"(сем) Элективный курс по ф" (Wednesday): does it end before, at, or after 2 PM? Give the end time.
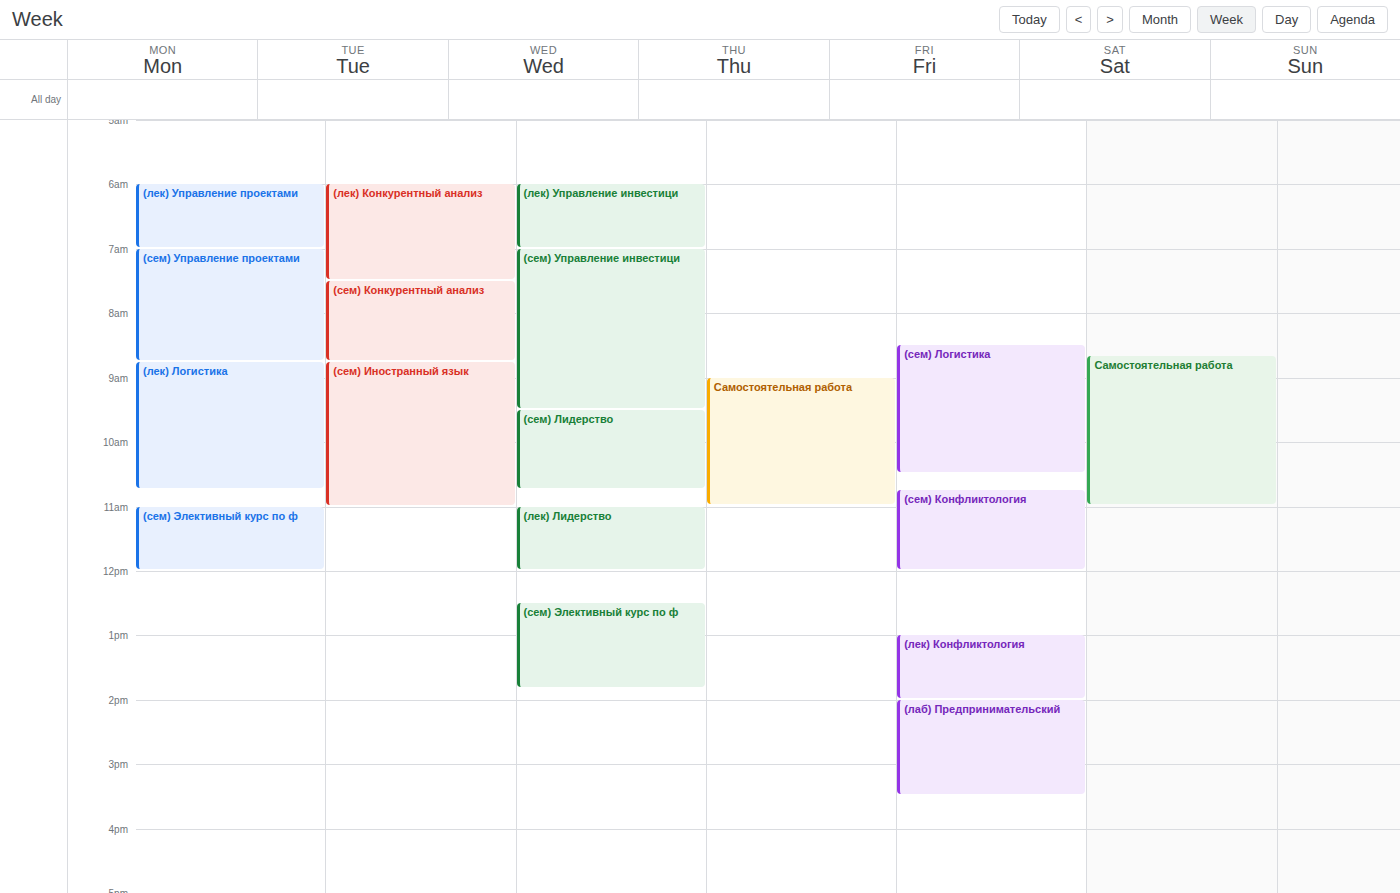
1:50 PM -- before 2 PM, 10 minutes above the 2 PM line.